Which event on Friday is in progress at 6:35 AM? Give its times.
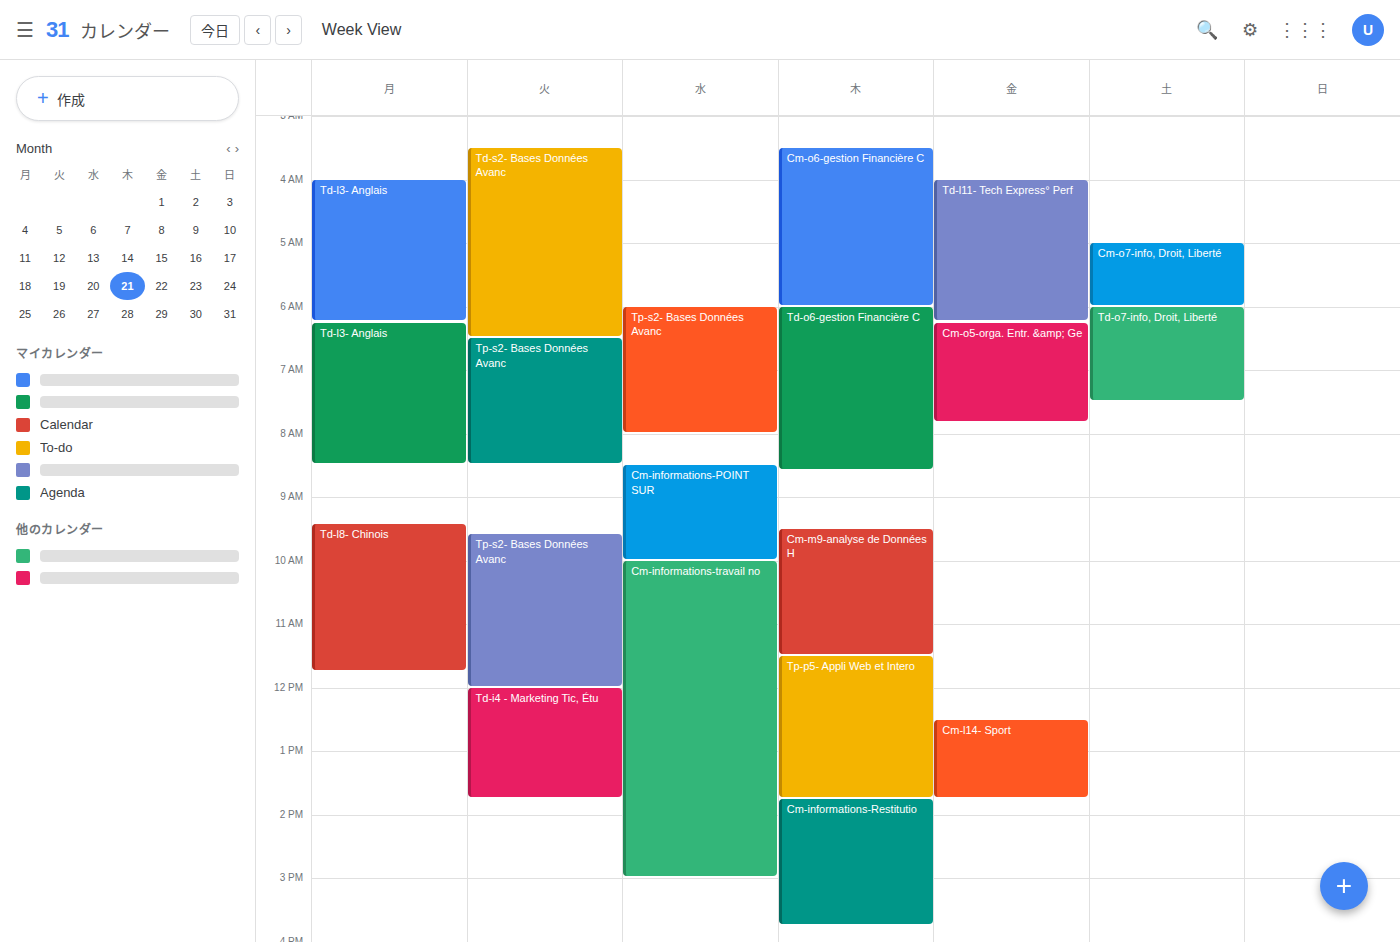
"Cm-o5-orga. Entr. &amp; Ge", 6:15 AM to 7:50 AM